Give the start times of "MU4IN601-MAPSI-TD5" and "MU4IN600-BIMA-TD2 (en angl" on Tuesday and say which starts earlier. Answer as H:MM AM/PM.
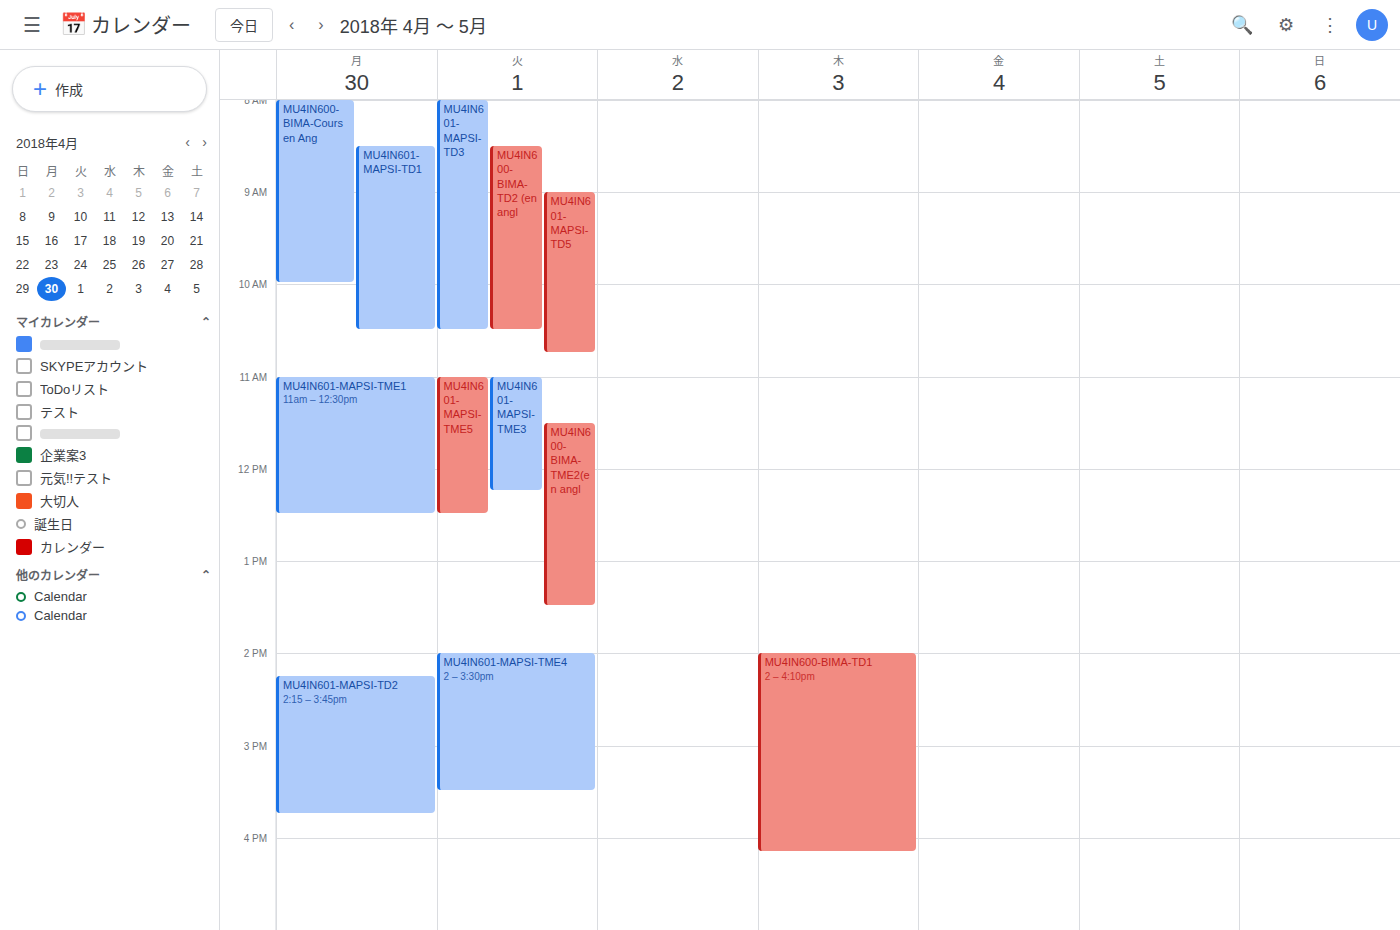
"MU4IN600-BIMA-TD2 (en angl" 8:30 AM; "MU4IN601-MAPSI-TD5" 9:00 AM.